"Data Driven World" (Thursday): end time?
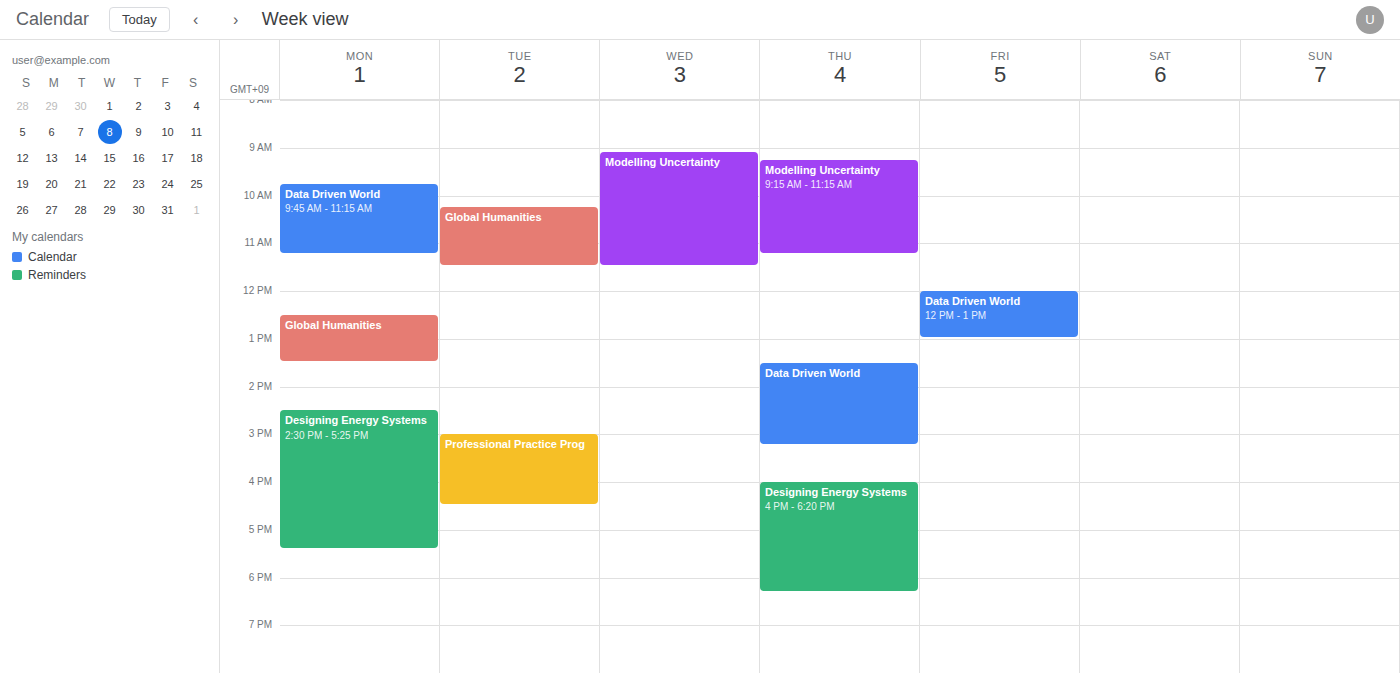
3:15 PM